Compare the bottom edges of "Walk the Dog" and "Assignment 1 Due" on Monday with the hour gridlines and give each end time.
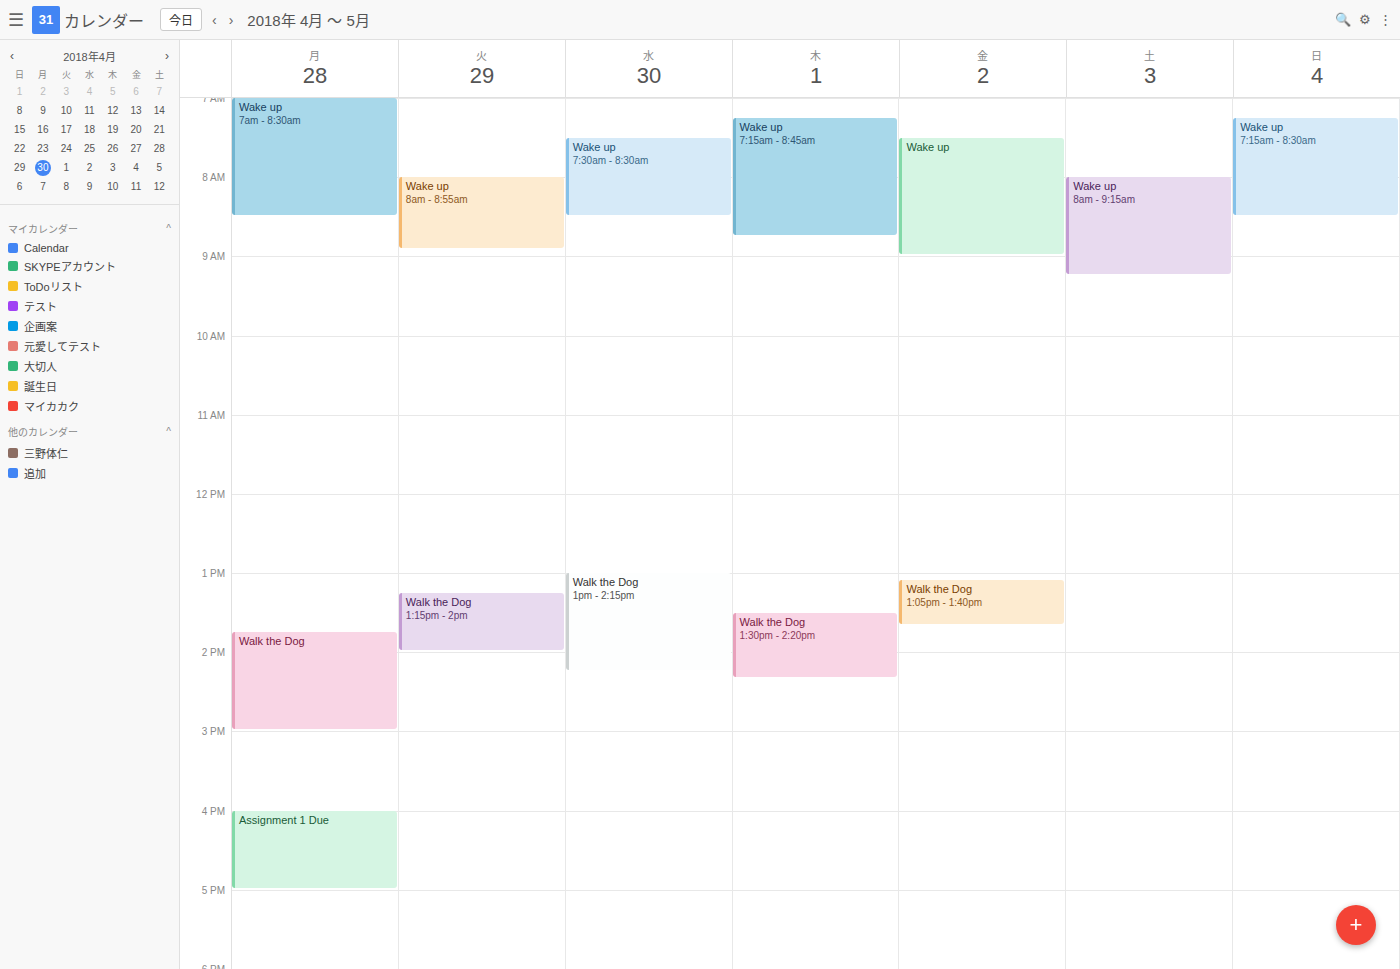
"Walk the Dog": 3:00 PM, exactly on the 3 PM line. "Assignment 1 Due": 5:00 PM, exactly on the 5 PM line.